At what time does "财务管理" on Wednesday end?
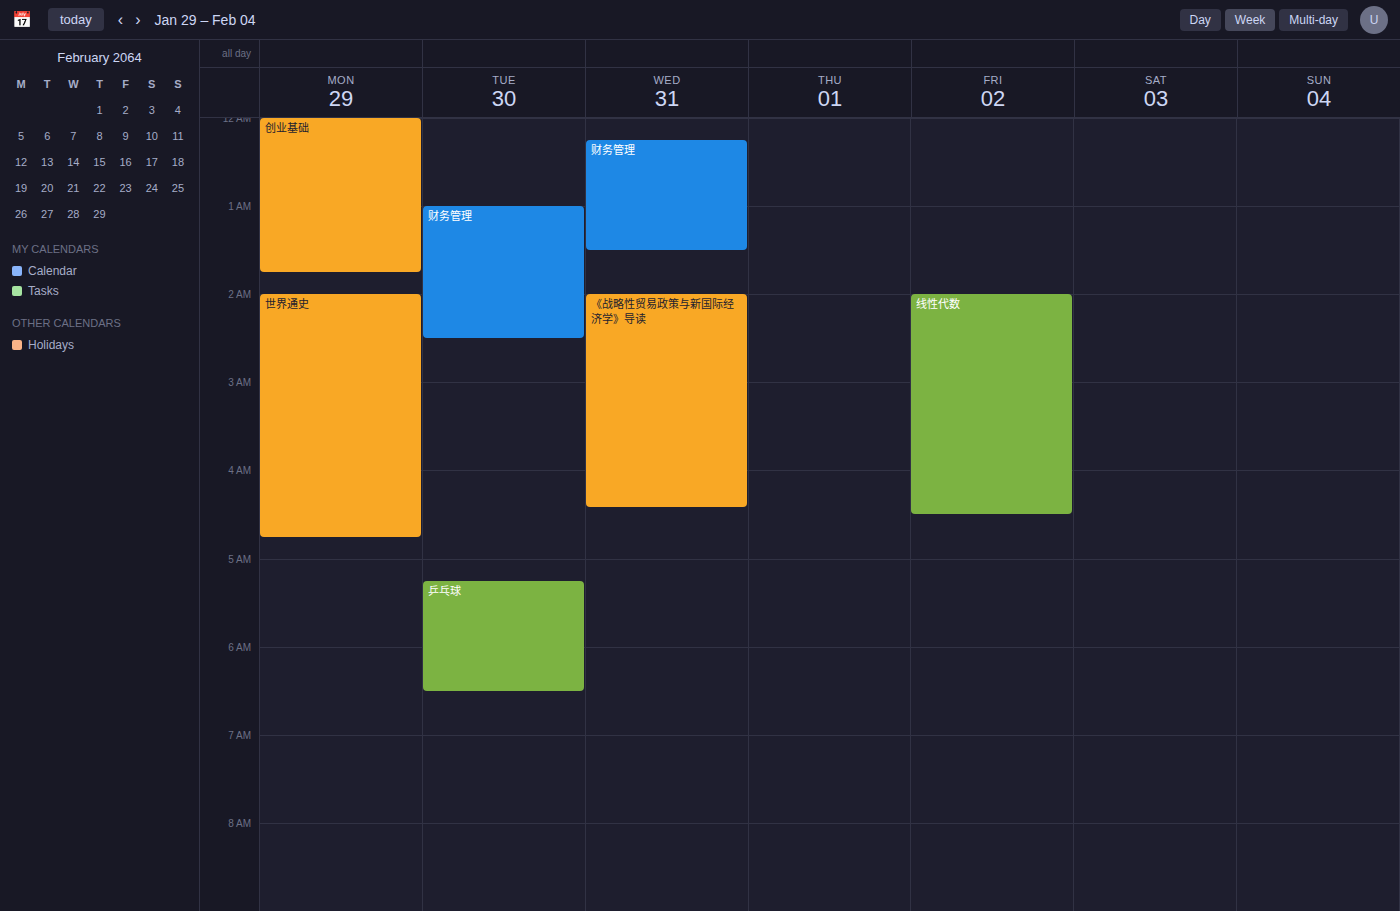
1:30 AM